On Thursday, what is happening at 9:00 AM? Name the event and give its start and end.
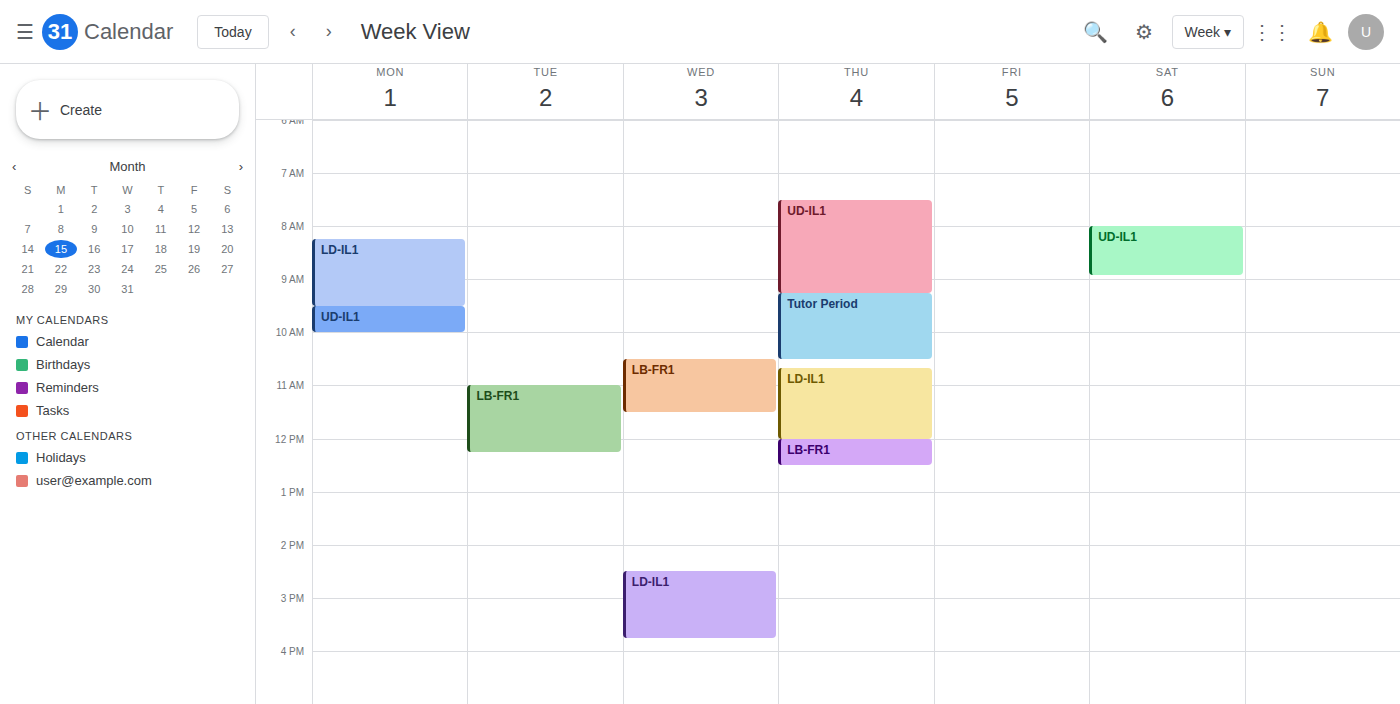
"UD-IL1", 7:30 AM to 9:15 AM